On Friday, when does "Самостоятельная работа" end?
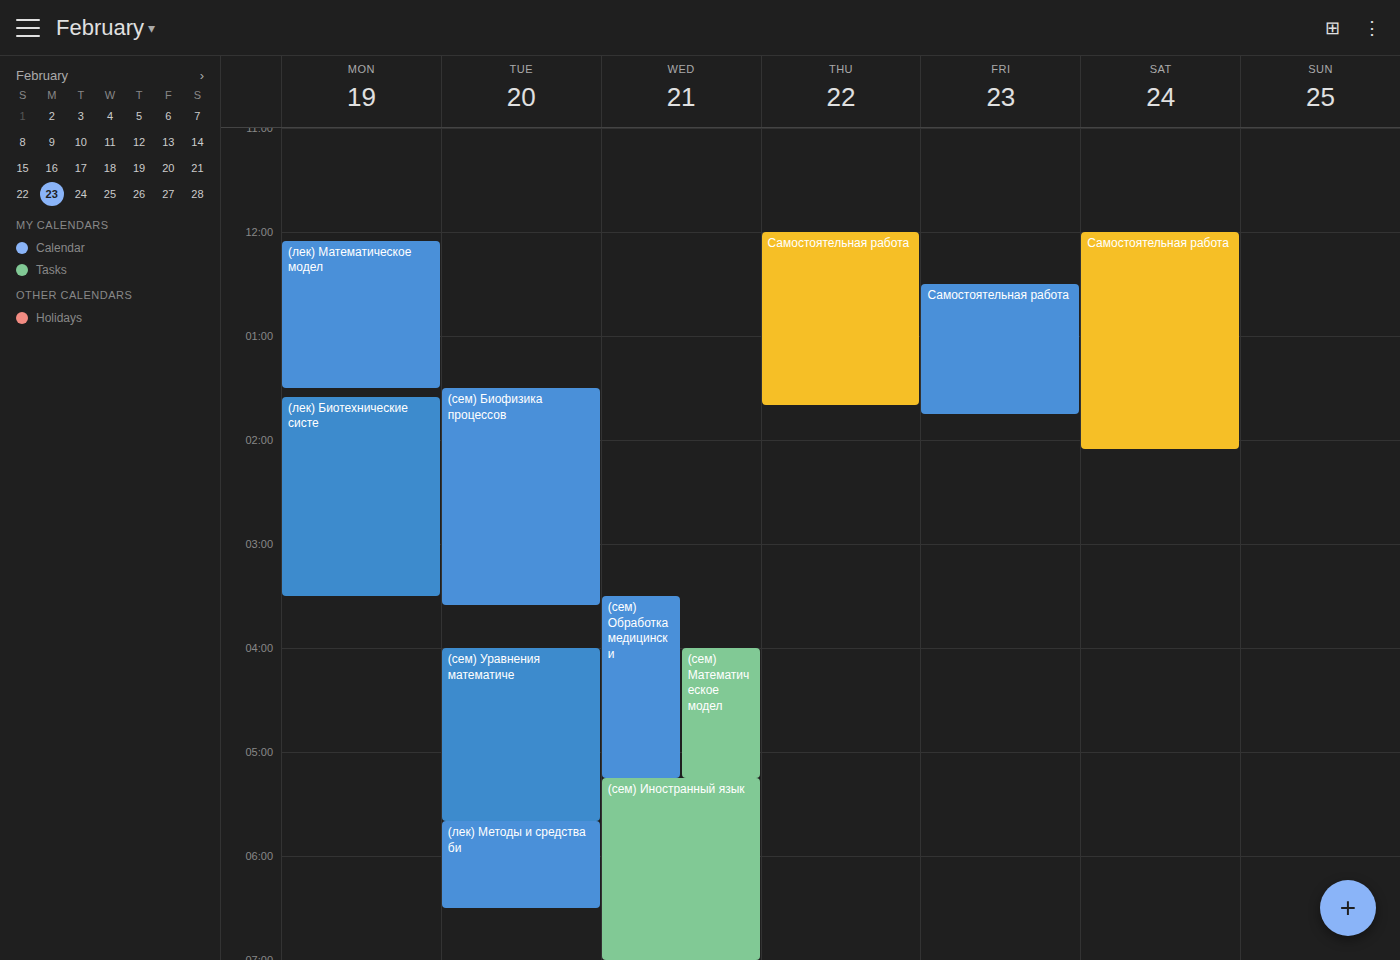
1:45 PM